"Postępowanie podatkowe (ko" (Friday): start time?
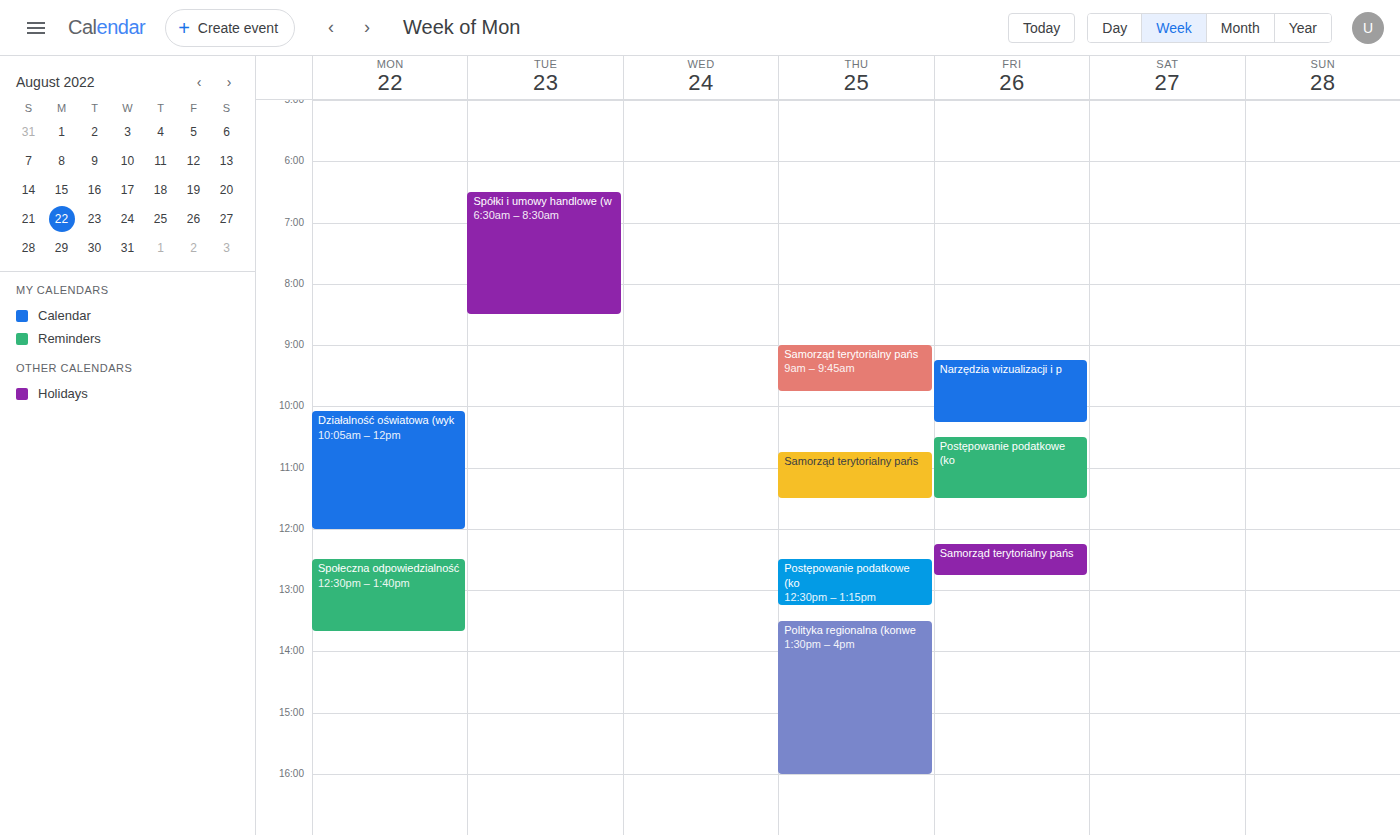
10:30